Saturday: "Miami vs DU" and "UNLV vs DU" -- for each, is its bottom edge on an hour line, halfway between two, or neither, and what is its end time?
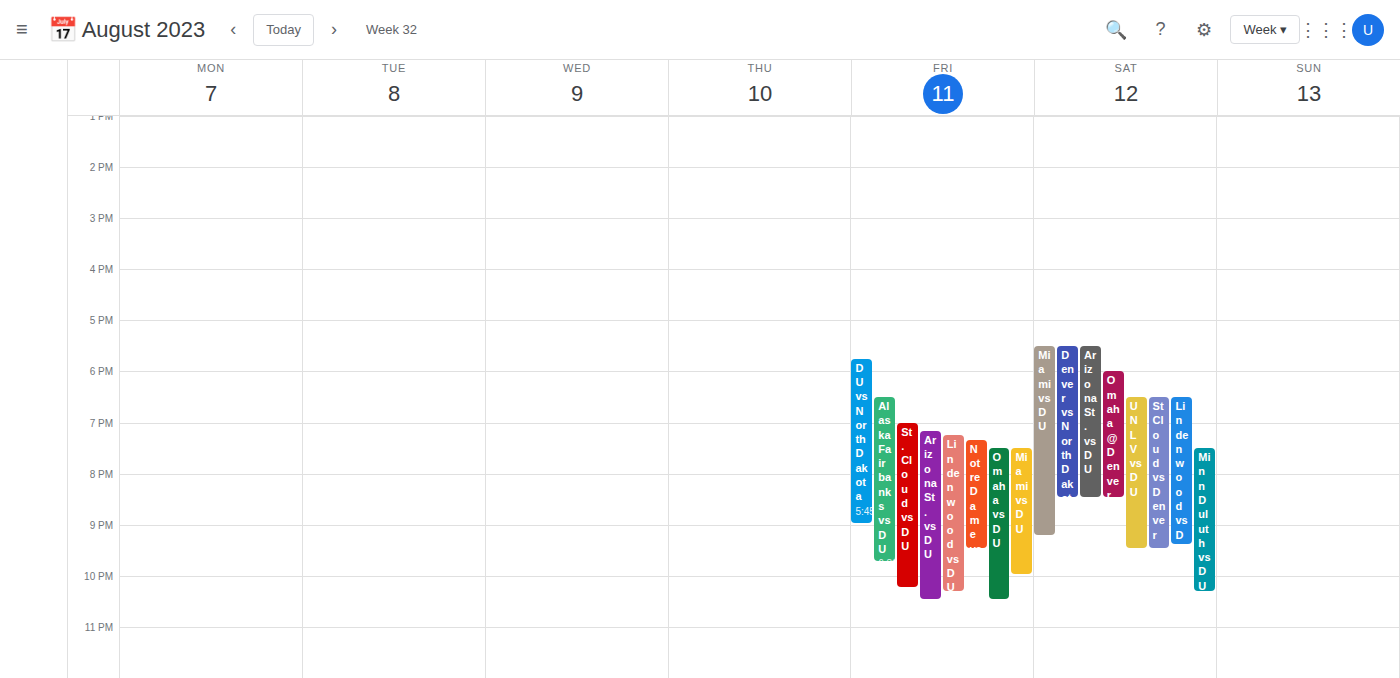
"Miami vs DU": 21:15, neither: a quarter of the way from the 21:00 line to the 22:00 line. "UNLV vs DU": 21:30, halfway between the 21:00 and 22:00 lines.